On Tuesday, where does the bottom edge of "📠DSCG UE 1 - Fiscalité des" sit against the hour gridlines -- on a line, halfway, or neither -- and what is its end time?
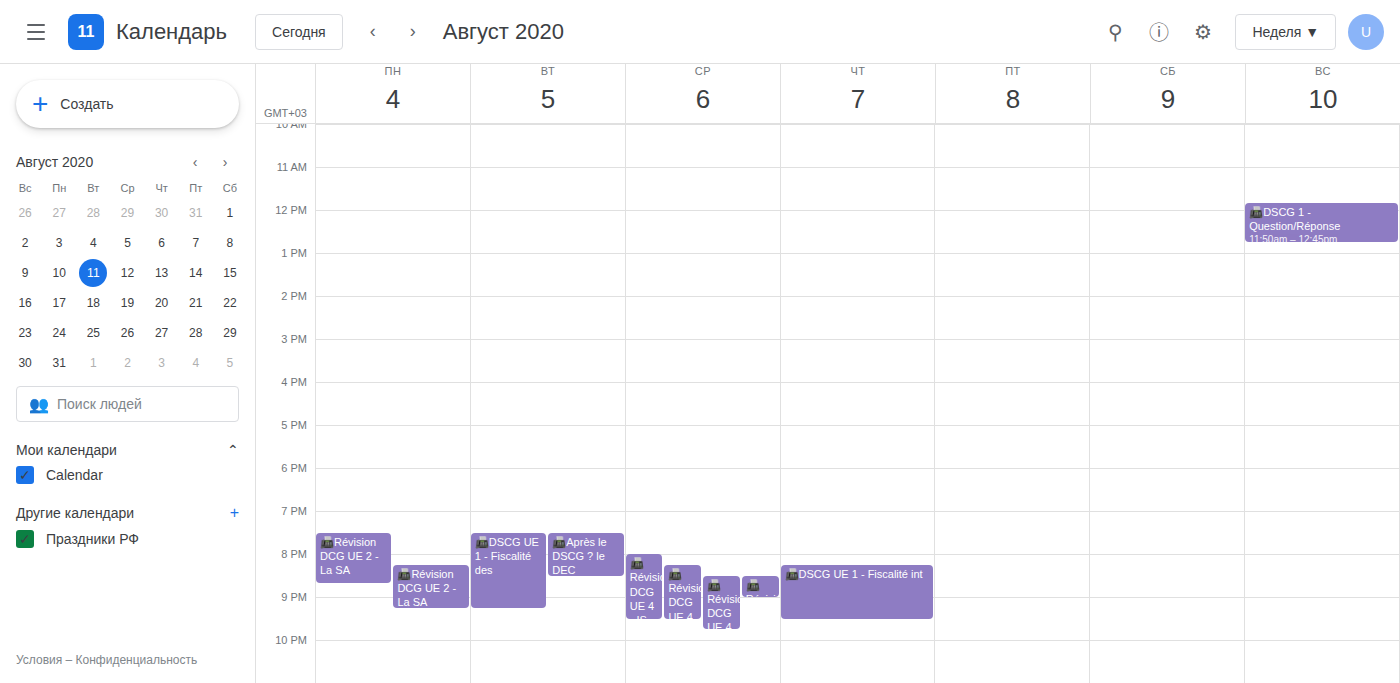
9:15 PM -- neither: a quarter of the way from the 9 PM line to the 10 PM line.